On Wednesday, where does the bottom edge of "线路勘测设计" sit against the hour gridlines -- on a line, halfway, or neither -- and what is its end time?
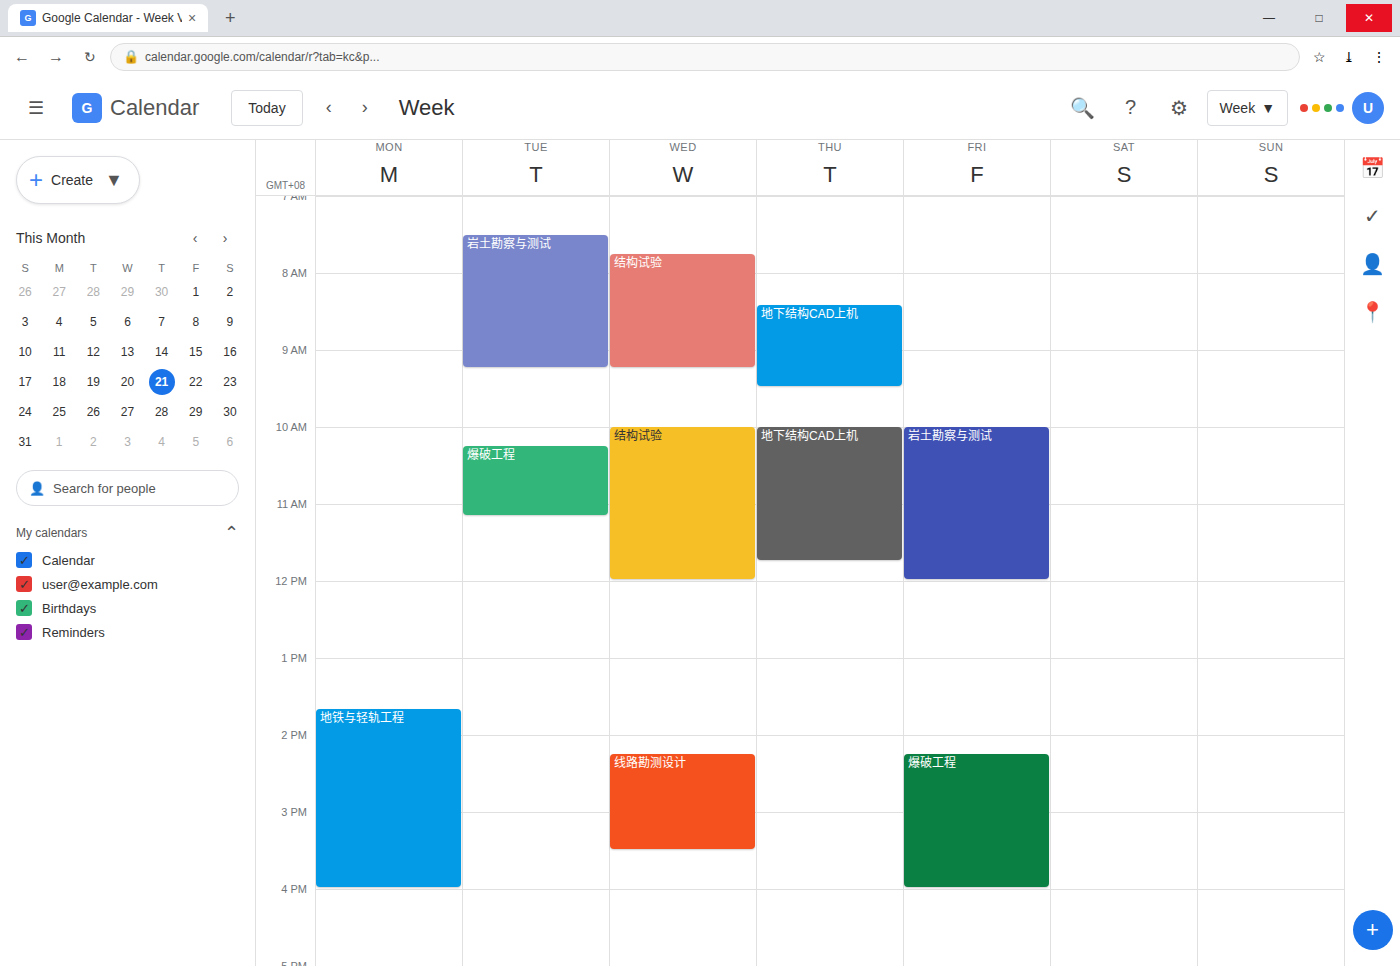
3:30 PM -- halfway between the 3 PM and 4 PM lines.